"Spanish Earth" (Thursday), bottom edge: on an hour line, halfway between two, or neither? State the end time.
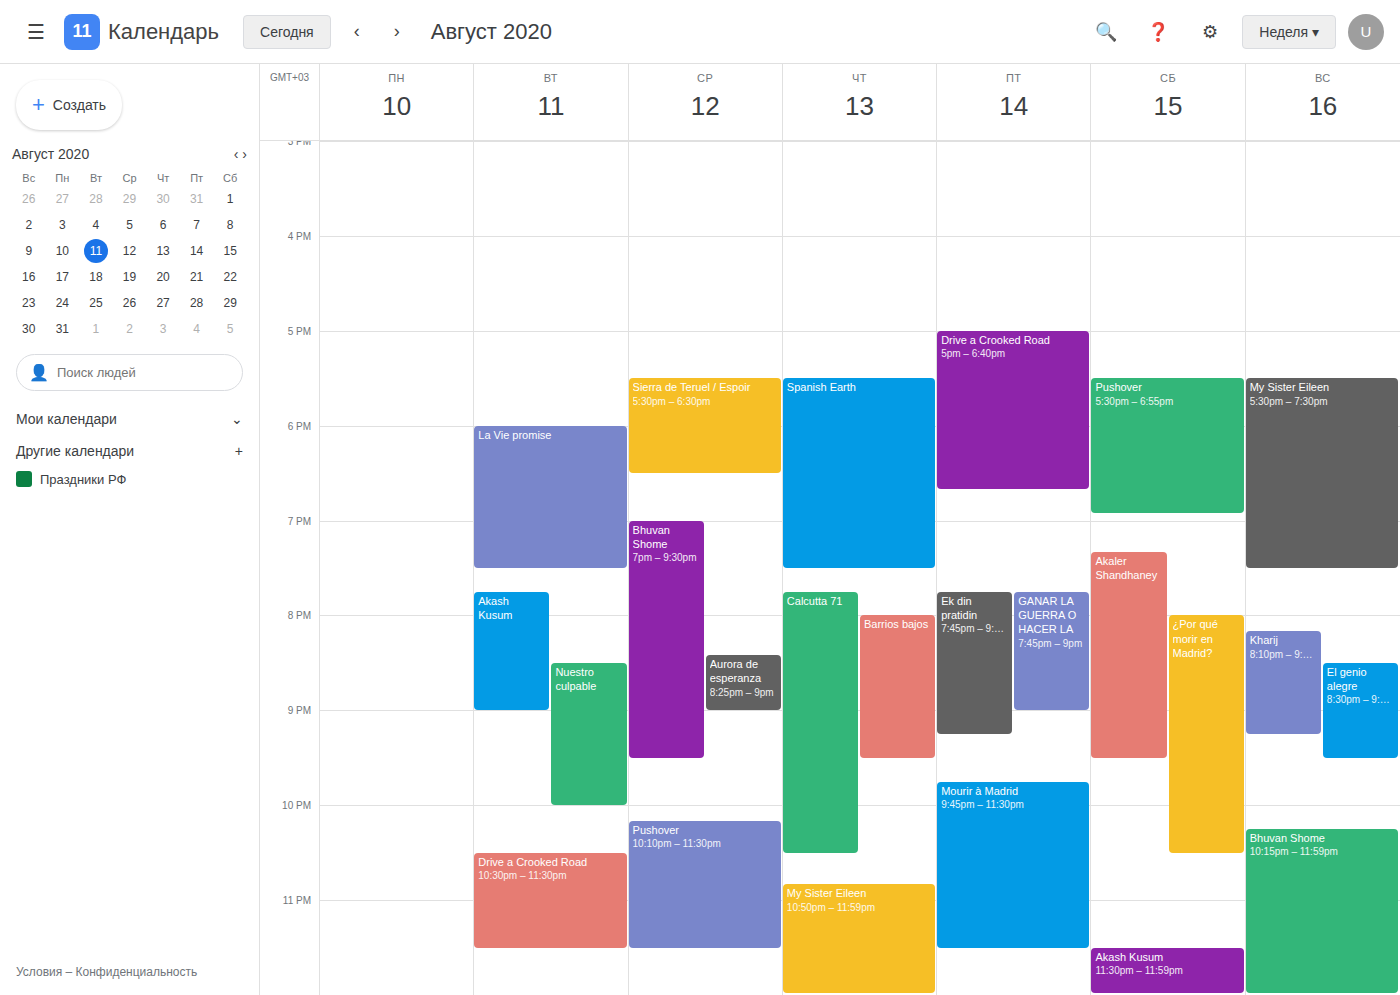
7:30 PM -- halfway between the 7 PM and 8 PM lines.